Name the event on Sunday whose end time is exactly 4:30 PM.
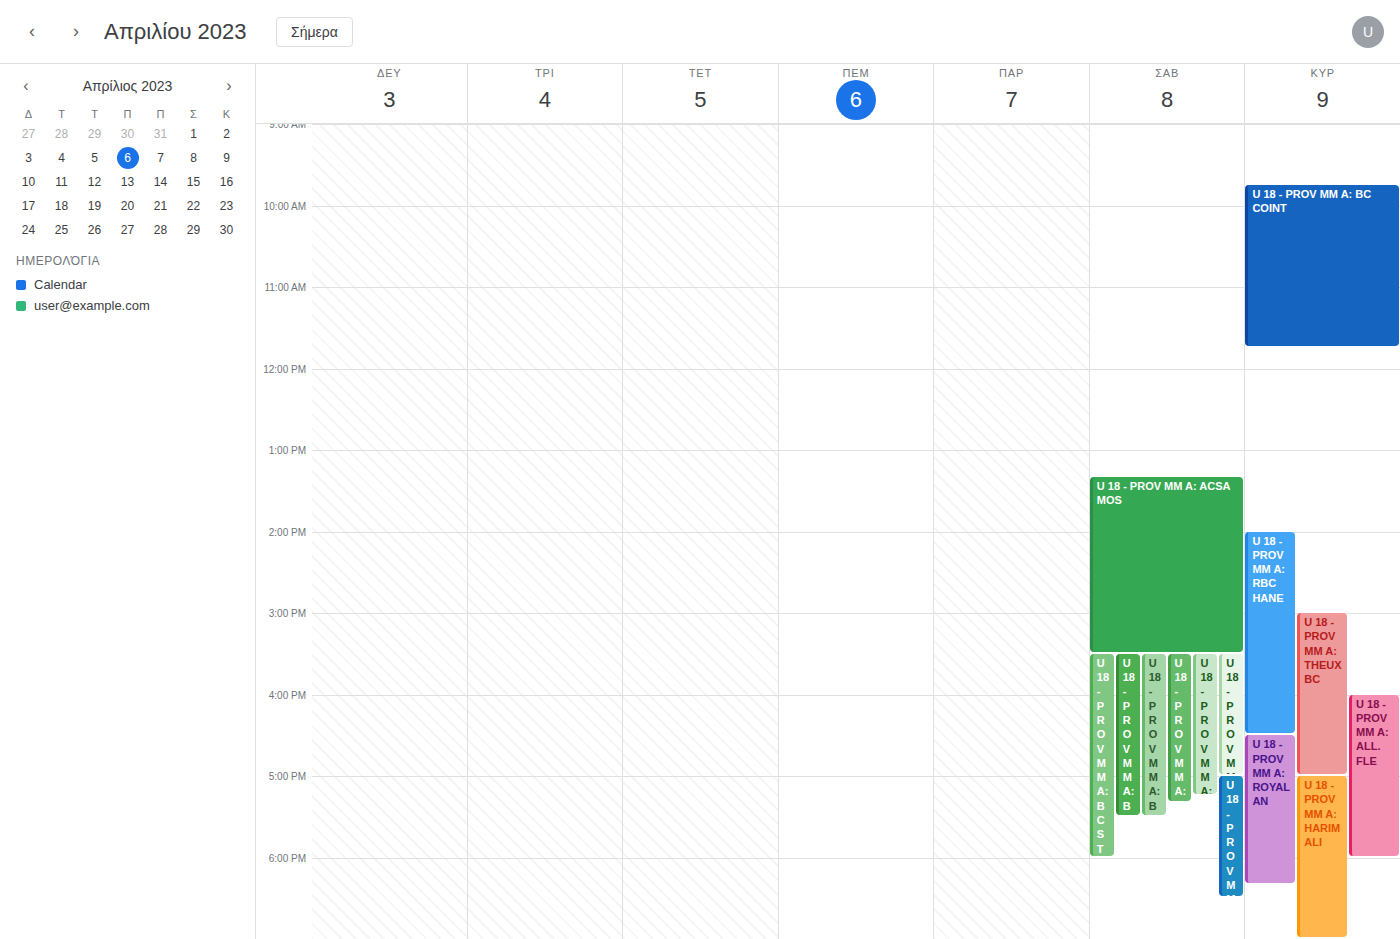
"U 18 - PROV MM A: RBC HANE"